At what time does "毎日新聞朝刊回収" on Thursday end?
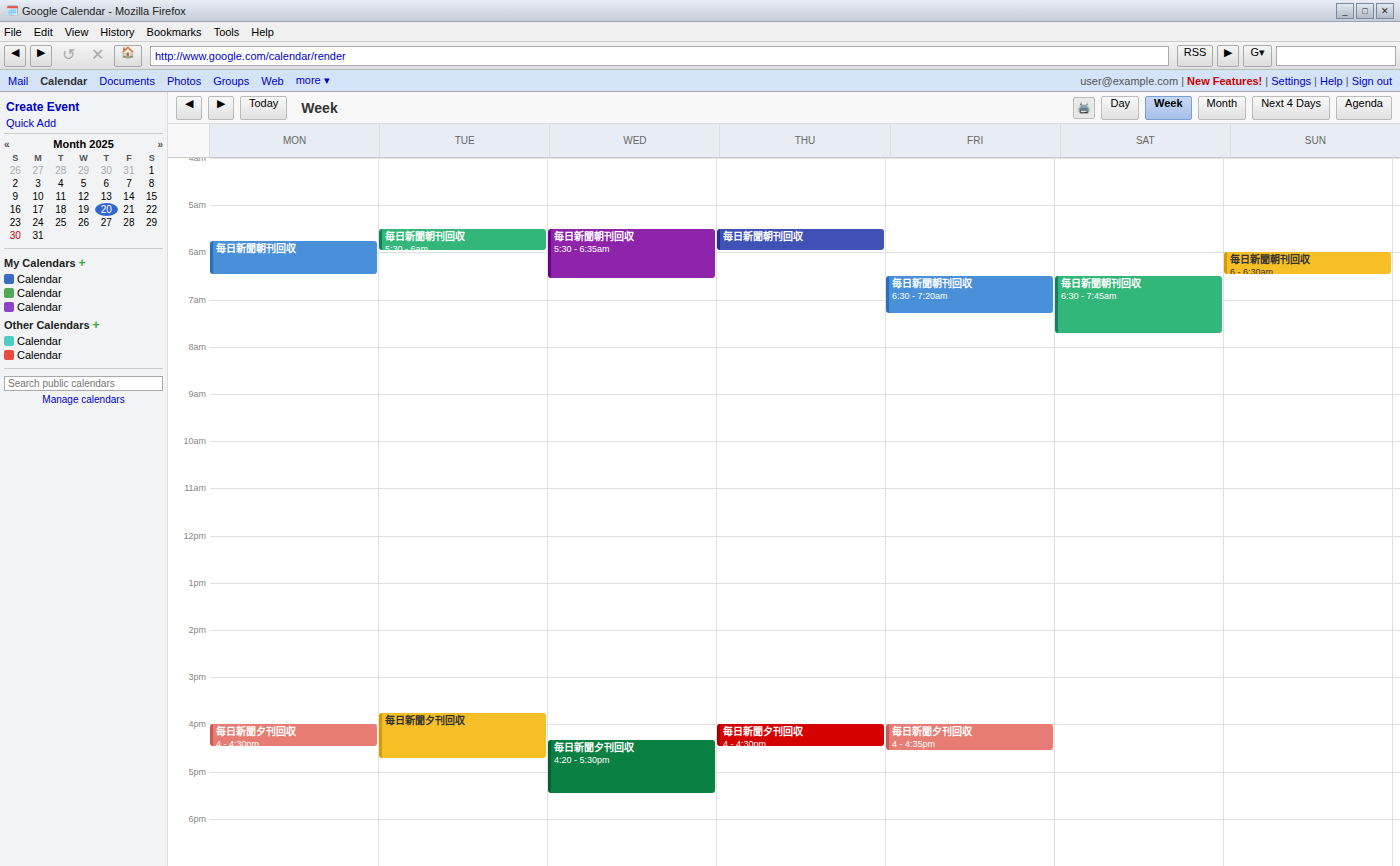
6:00 AM